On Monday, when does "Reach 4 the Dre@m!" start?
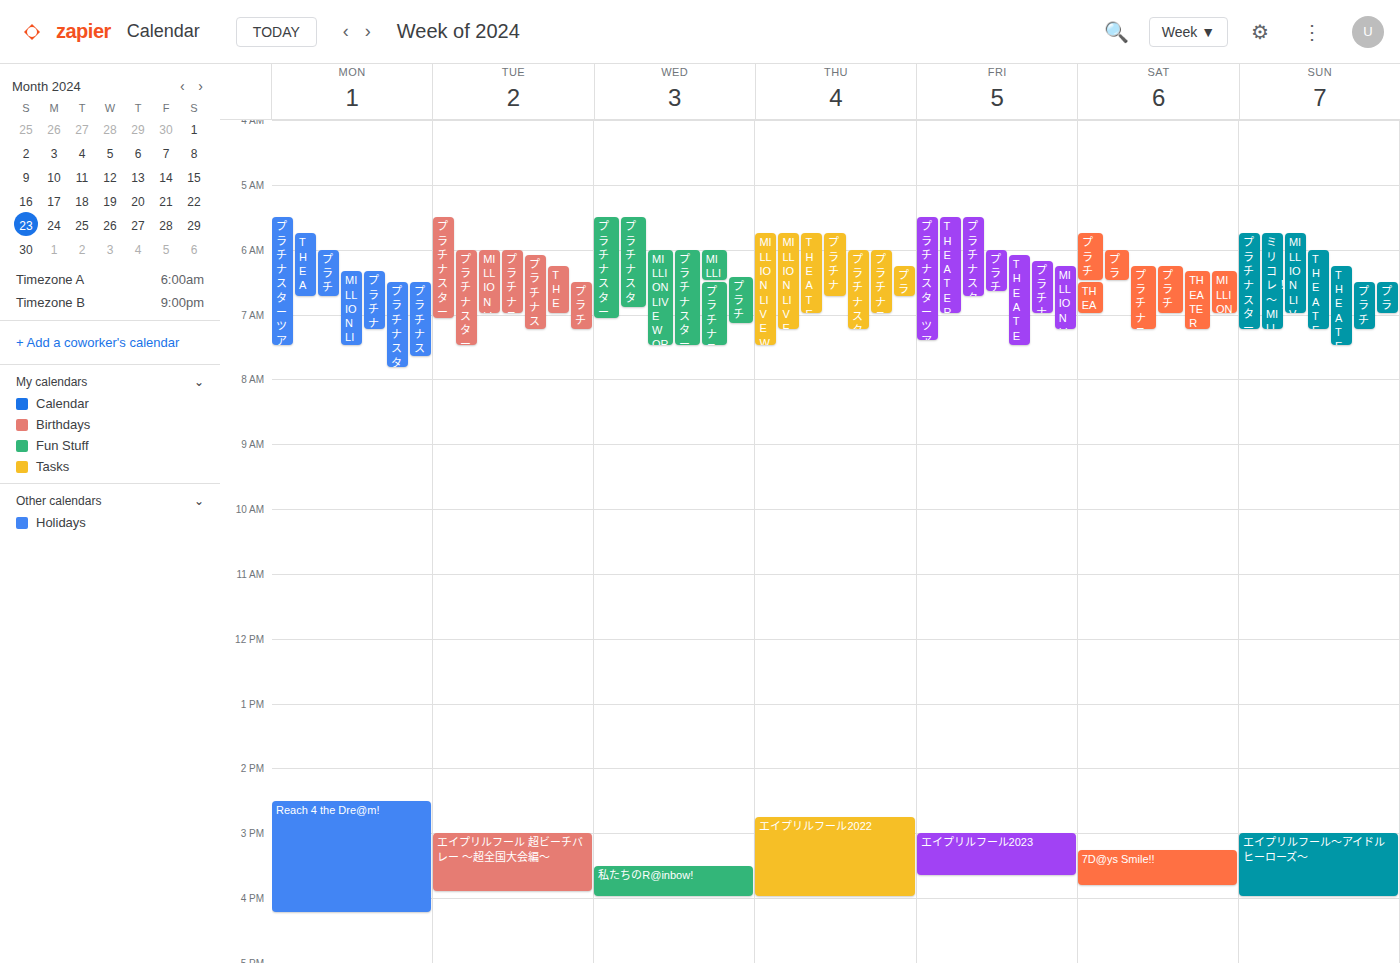
2:30 PM